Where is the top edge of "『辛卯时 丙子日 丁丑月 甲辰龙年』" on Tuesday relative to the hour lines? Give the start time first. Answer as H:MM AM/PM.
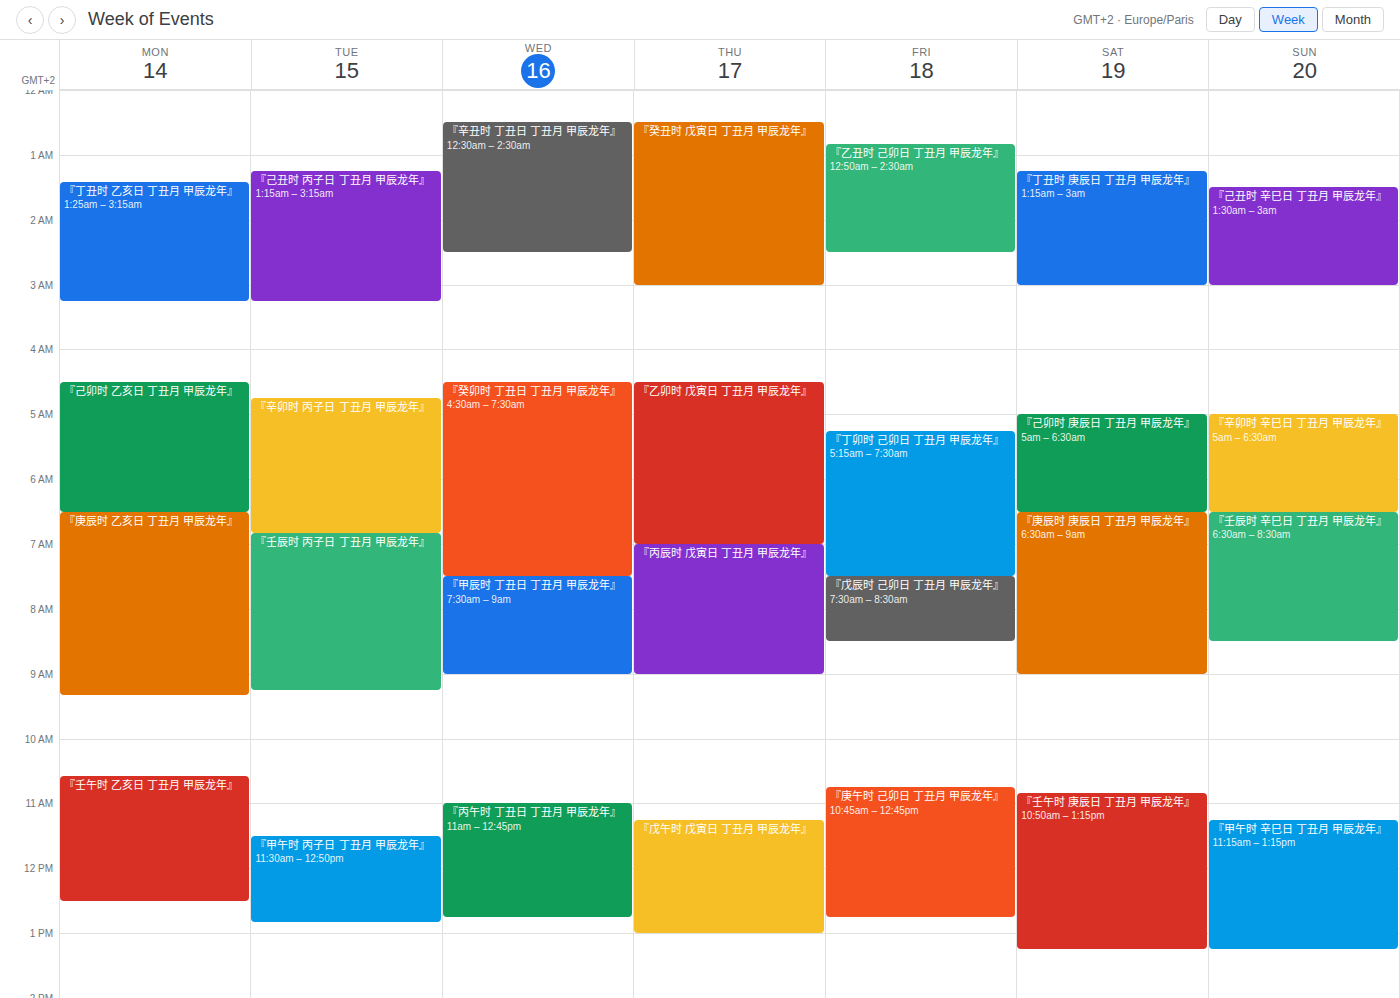
4:45 AM -- neither: three quarters of the way from the 4 AM line to the 5 AM line.